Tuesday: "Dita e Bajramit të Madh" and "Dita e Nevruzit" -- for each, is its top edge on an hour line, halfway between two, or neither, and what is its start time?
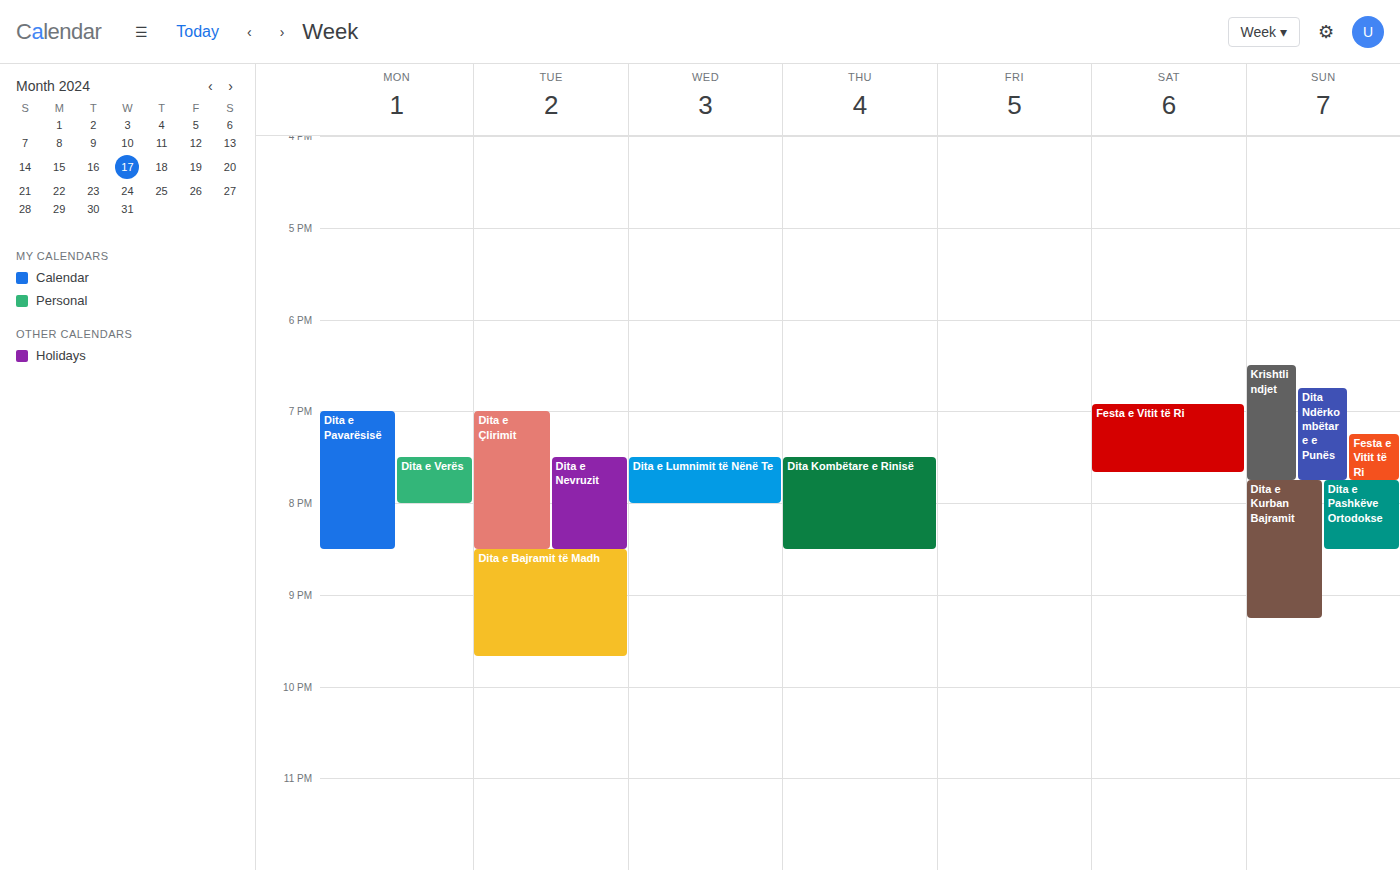
"Dita e Bajramit të Madh": 8:30 PM, halfway between the 8 PM and 9 PM lines. "Dita e Nevruzit": 7:30 PM, halfway between the 7 PM and 8 PM lines.